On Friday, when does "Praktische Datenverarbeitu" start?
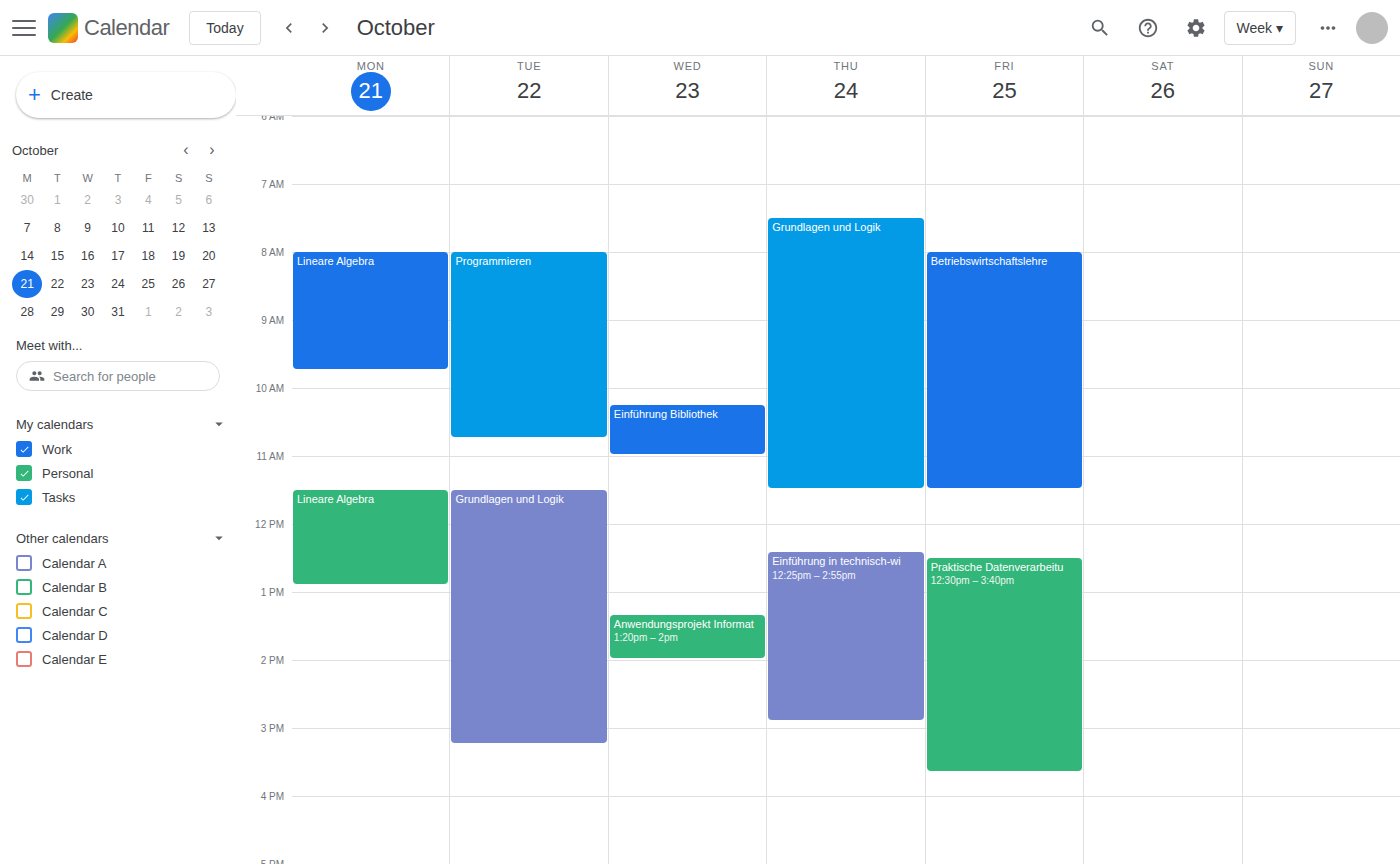
12:30 PM